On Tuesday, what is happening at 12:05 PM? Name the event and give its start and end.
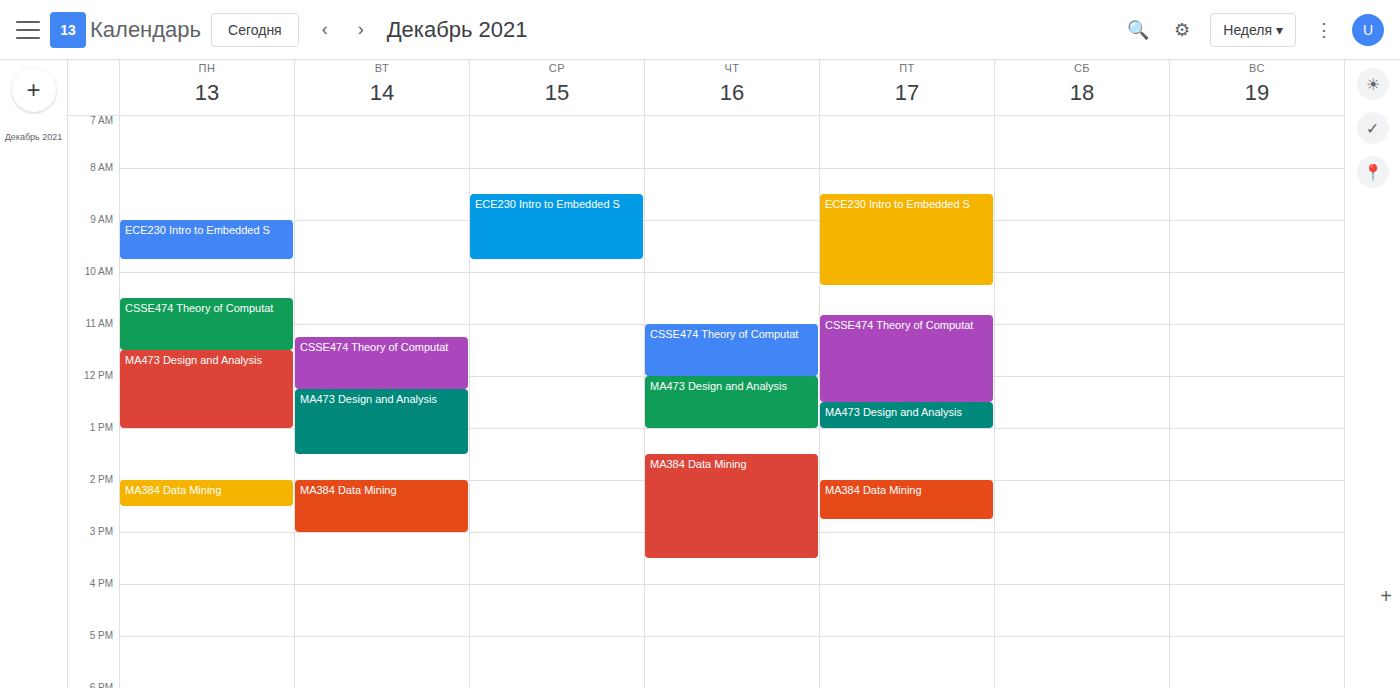
"CSSE474 Theory of Computat", 11:15 AM to 12:15 PM